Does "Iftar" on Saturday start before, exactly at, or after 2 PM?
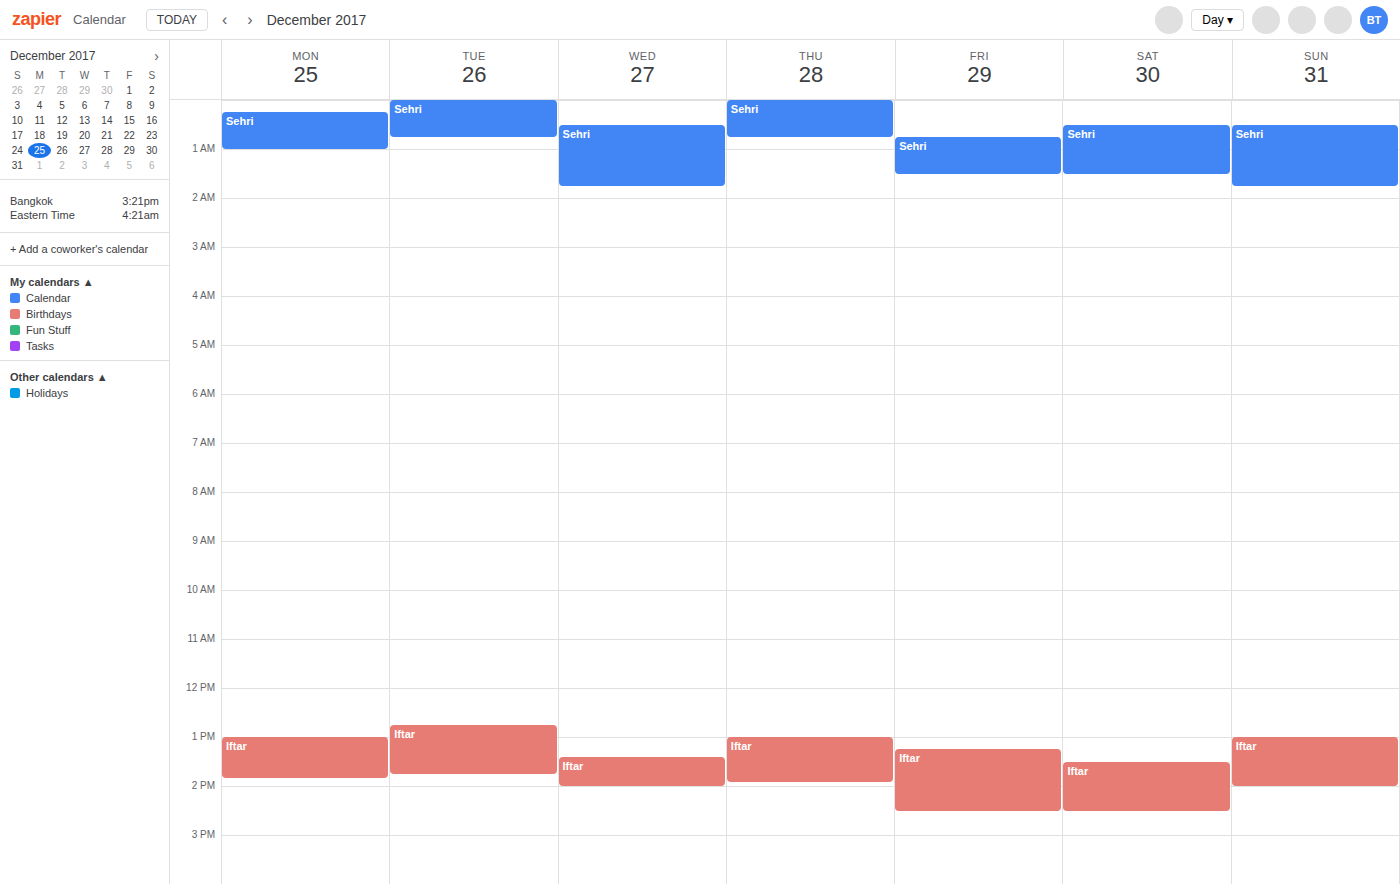
1:30 PM -- before 2 PM, 30 minutes above the 2 PM line.